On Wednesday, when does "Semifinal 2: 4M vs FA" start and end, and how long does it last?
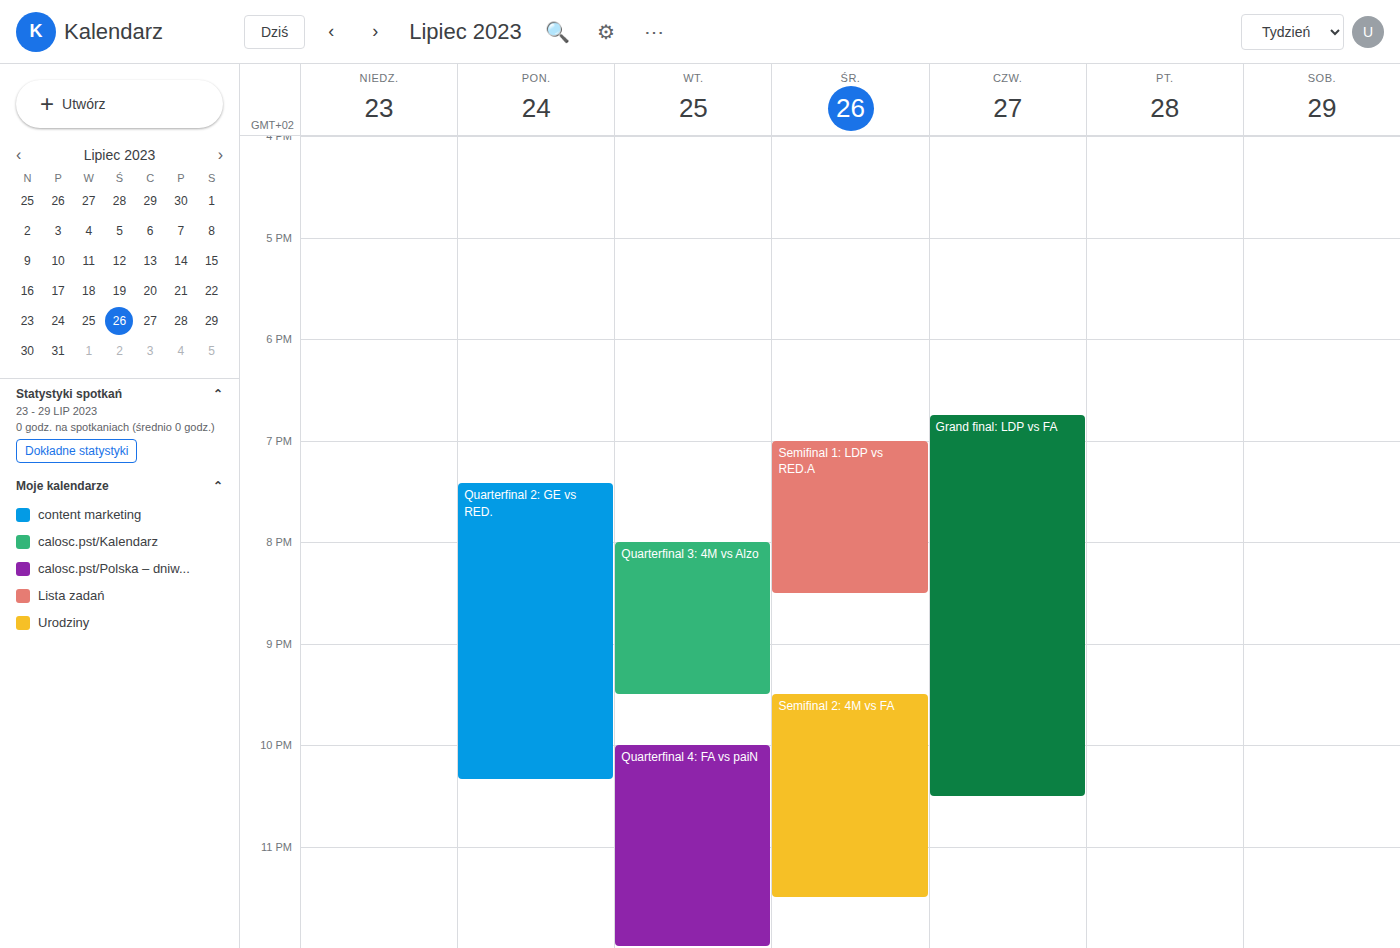
9:30 PM to 11:30 PM, 2 hours